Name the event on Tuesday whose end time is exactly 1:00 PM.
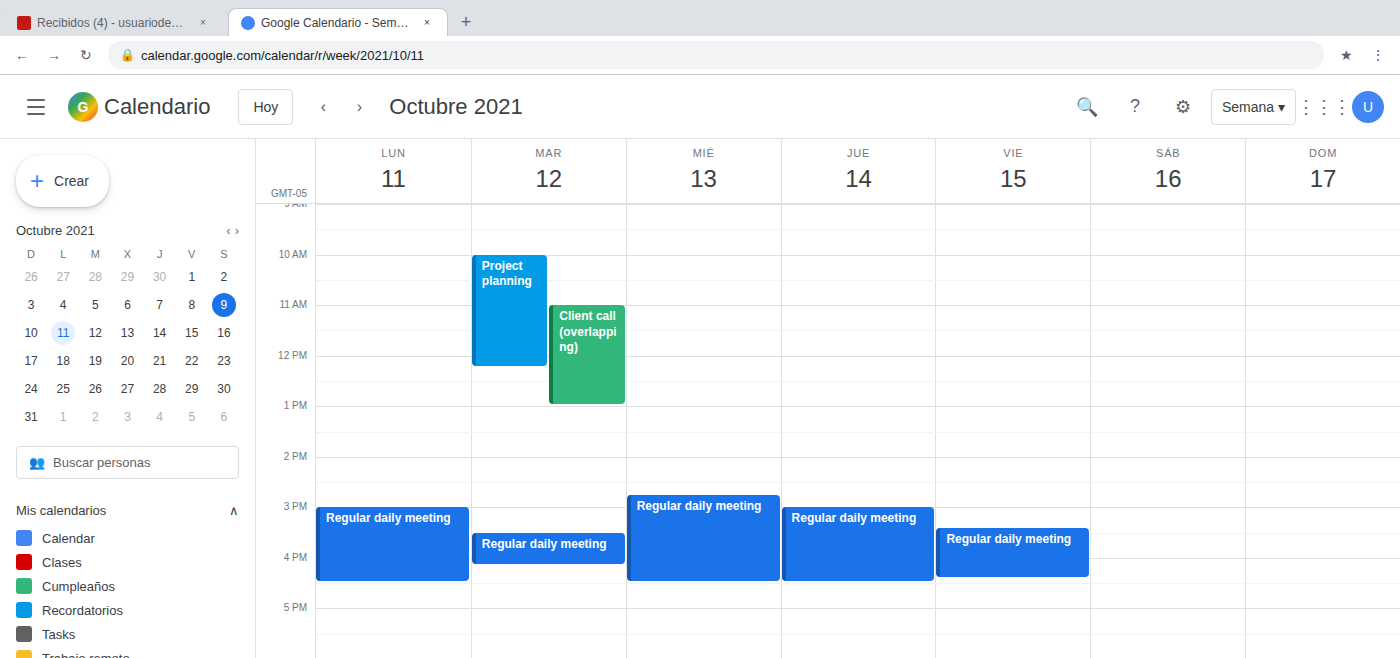
"Client call (overlapping)"